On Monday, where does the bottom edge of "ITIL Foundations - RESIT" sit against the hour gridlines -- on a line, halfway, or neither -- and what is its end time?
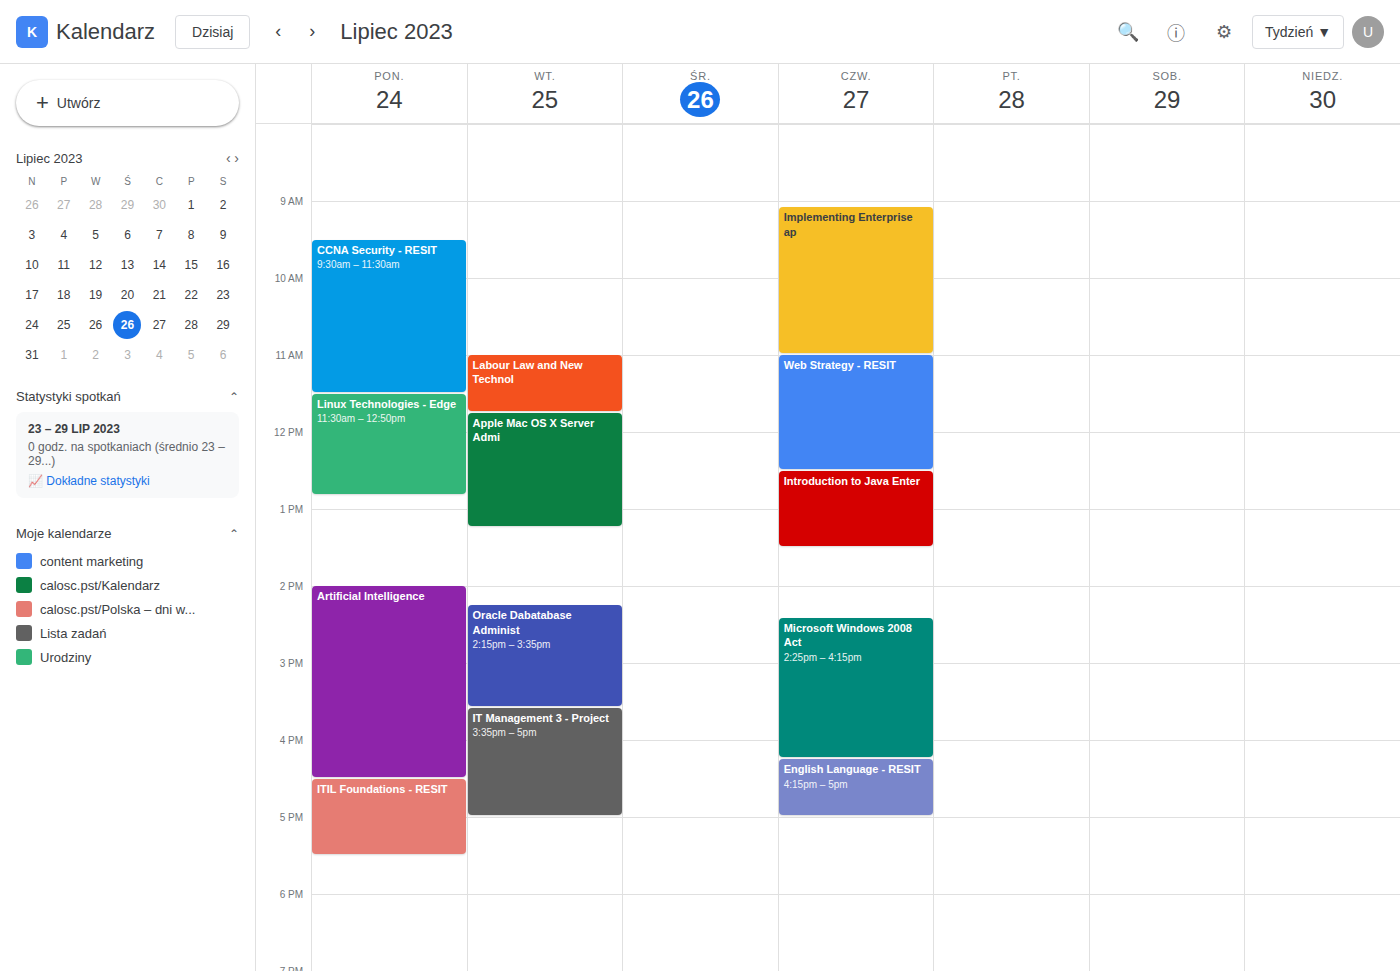
5:30 PM -- halfway between the 5 PM and 6 PM lines.